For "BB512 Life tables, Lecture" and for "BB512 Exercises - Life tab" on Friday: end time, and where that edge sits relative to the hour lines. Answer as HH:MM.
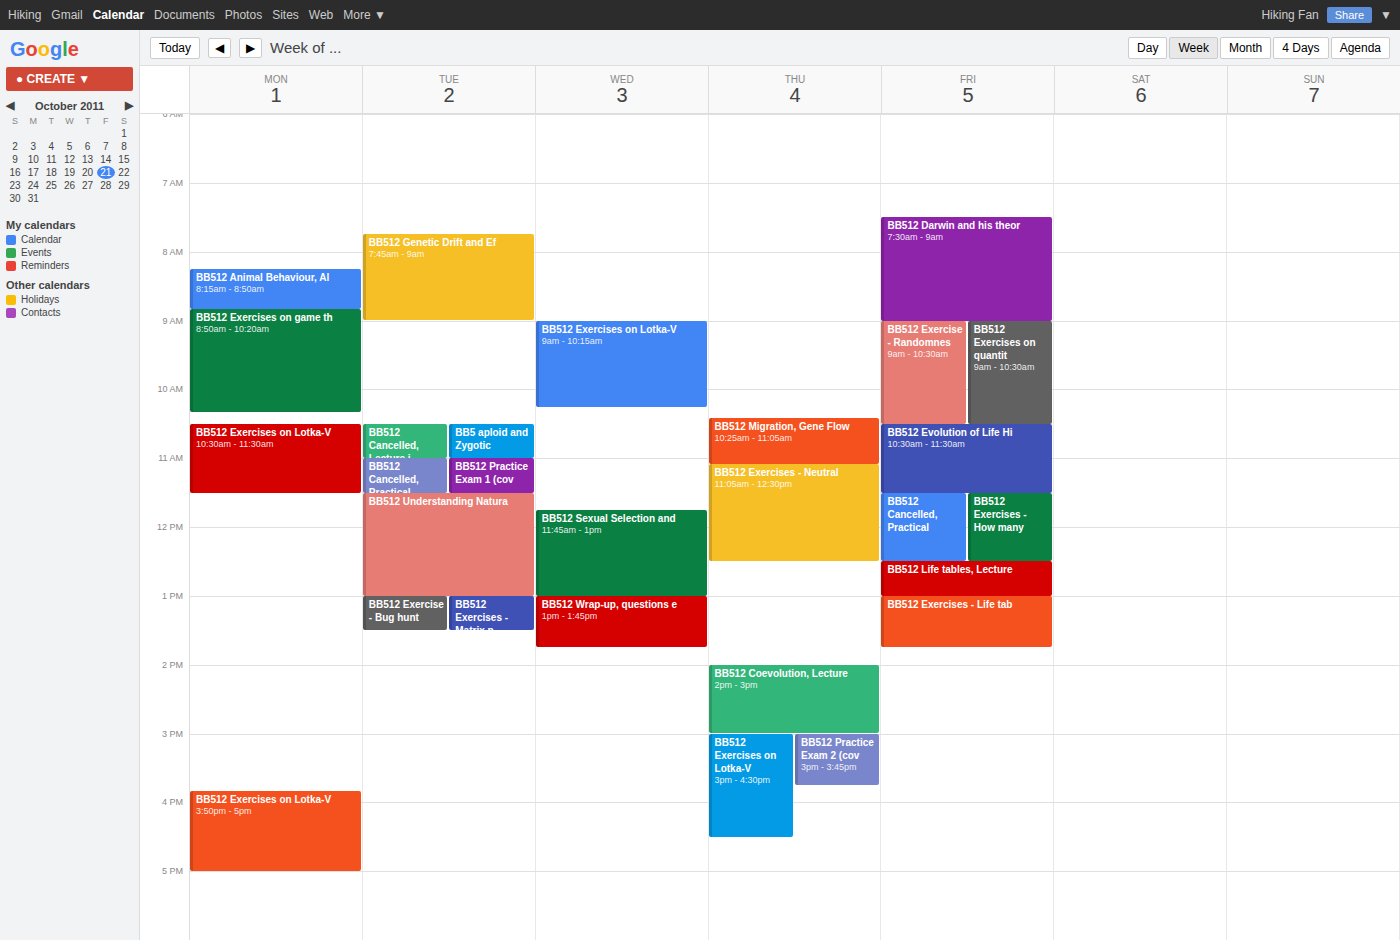
"BB512 Life tables, Lecture": 13:00, exactly on the 13:00 line. "BB512 Exercises - Life tab": 13:45, neither: three quarters of the way from the 13:00 line to the 14:00 line.